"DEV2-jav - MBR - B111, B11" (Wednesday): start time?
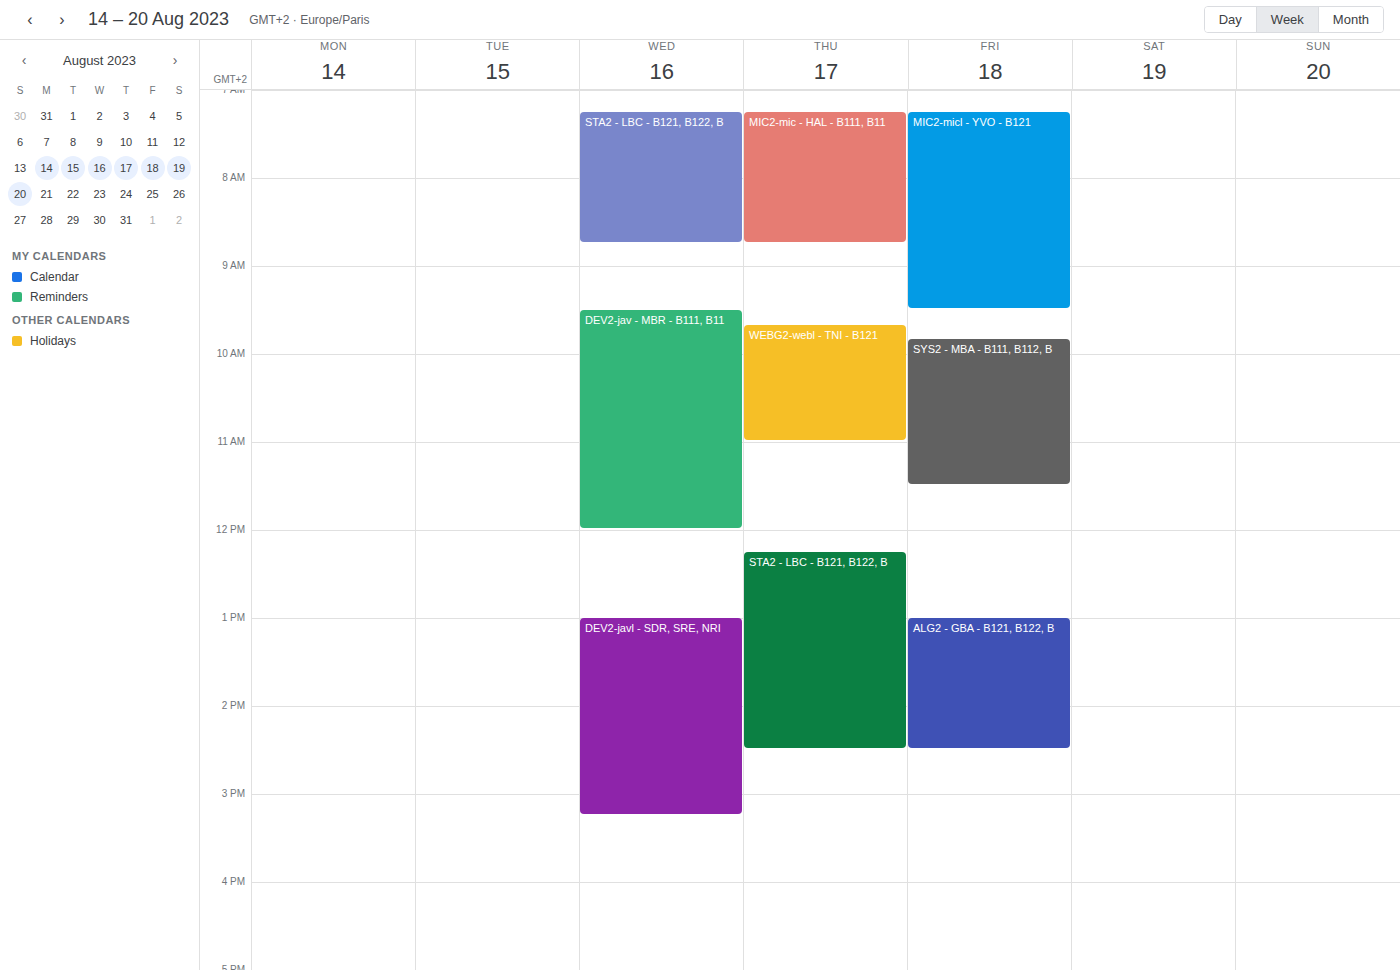
9:30 AM